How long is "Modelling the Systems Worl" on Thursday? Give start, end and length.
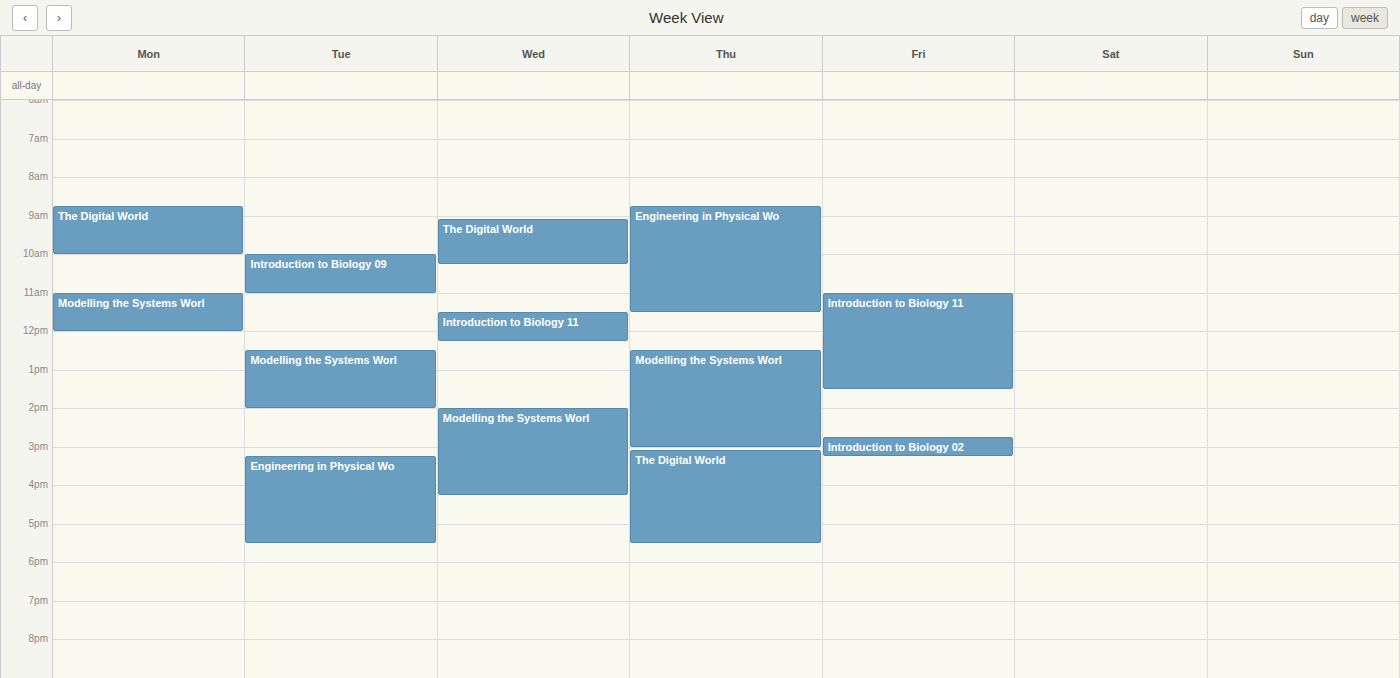
12:30 PM to 3:00 PM, 2 hours 30 minutes